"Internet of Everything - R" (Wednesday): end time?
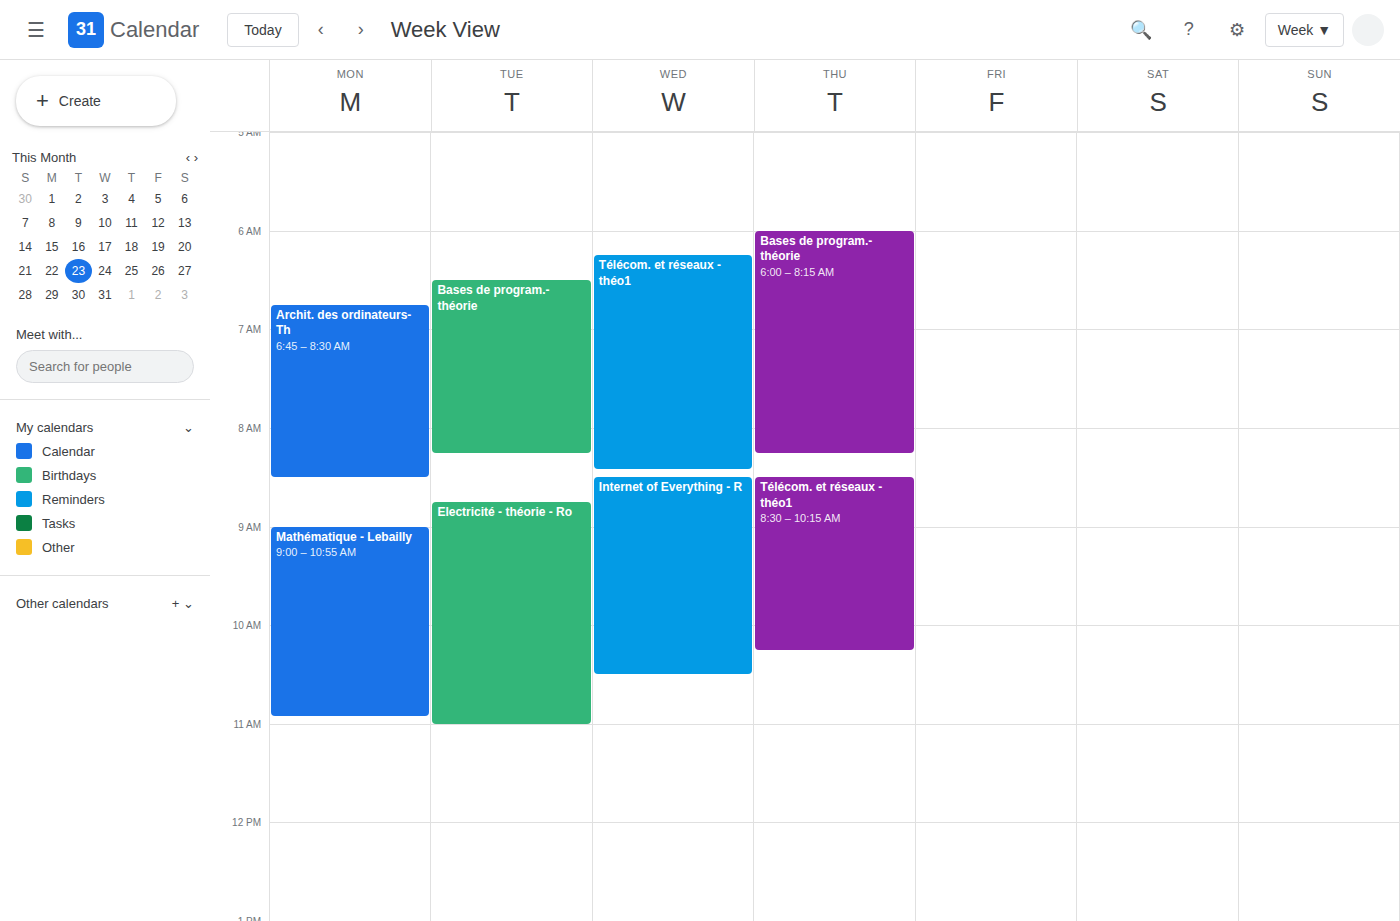
10:30 AM